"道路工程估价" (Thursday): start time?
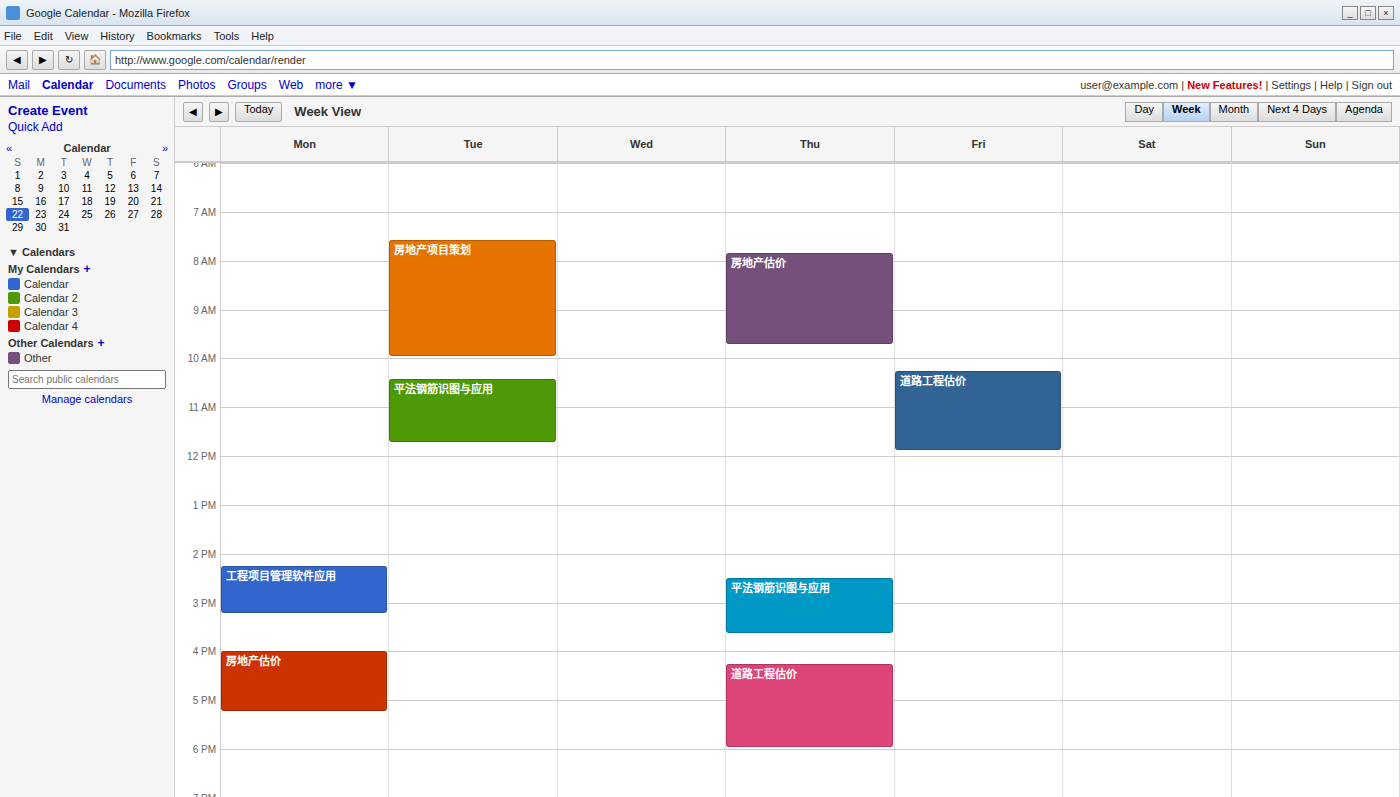
4:15 PM